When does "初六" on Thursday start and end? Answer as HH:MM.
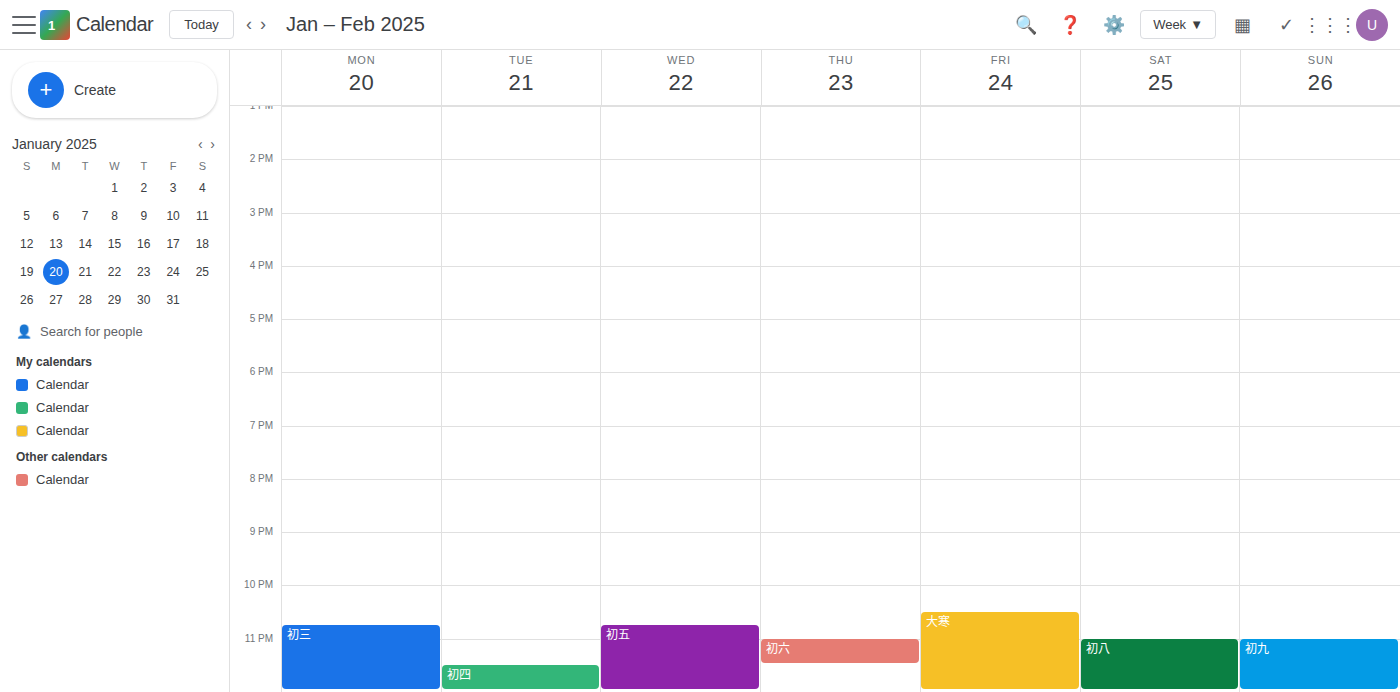
23:00 to 23:30